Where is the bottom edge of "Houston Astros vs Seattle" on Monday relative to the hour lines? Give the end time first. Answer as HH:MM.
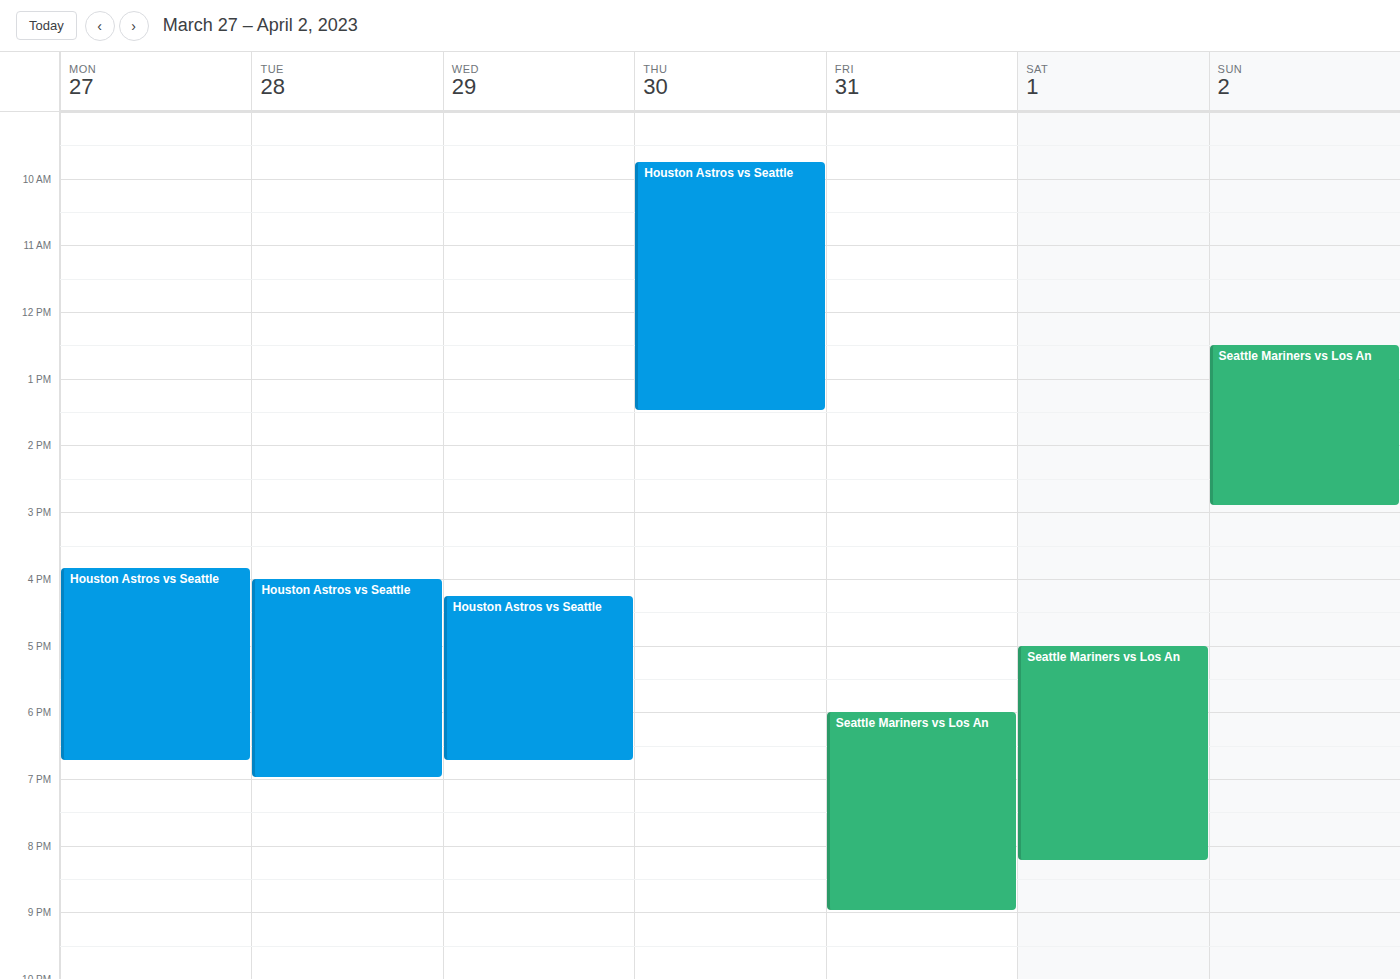
18:45 -- neither: three quarters of the way from the 18:00 line to the 19:00 line.